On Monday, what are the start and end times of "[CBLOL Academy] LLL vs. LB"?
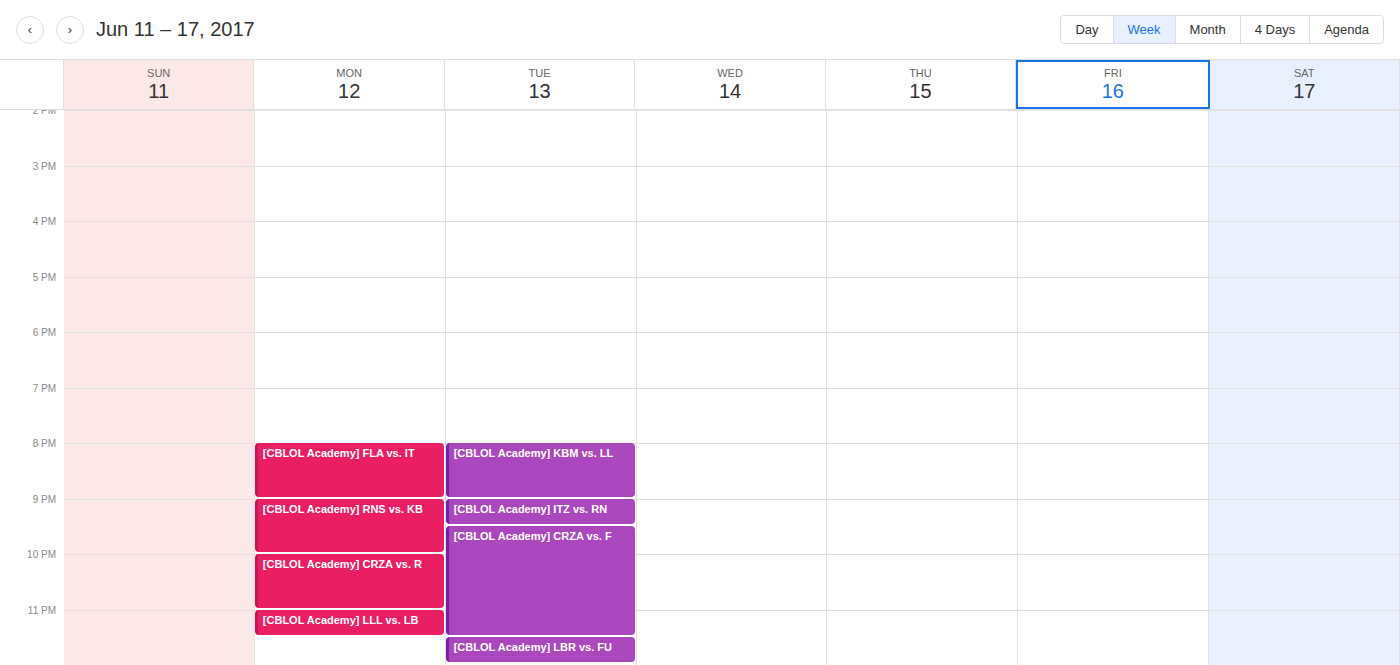
11:00 PM to 11:30 PM